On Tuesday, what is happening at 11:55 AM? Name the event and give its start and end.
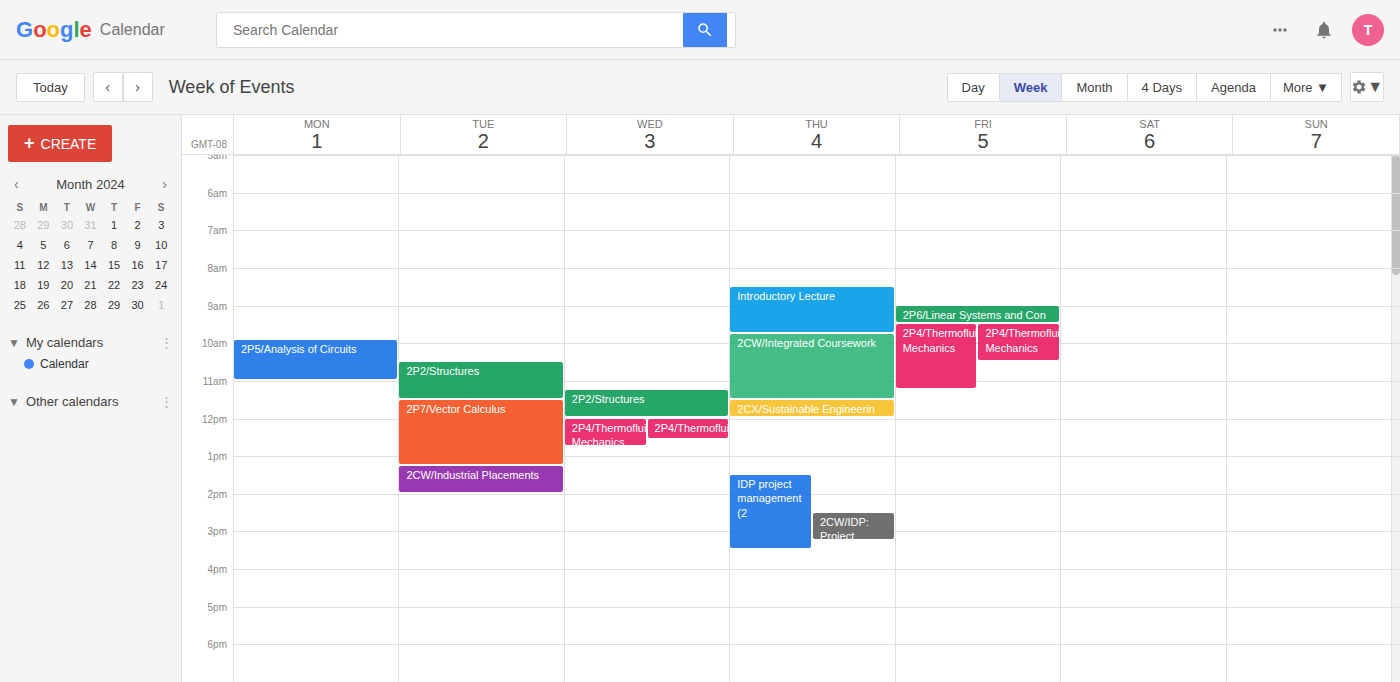
"2P7/Vector Calculus", 11:30 AM to 1:15 PM